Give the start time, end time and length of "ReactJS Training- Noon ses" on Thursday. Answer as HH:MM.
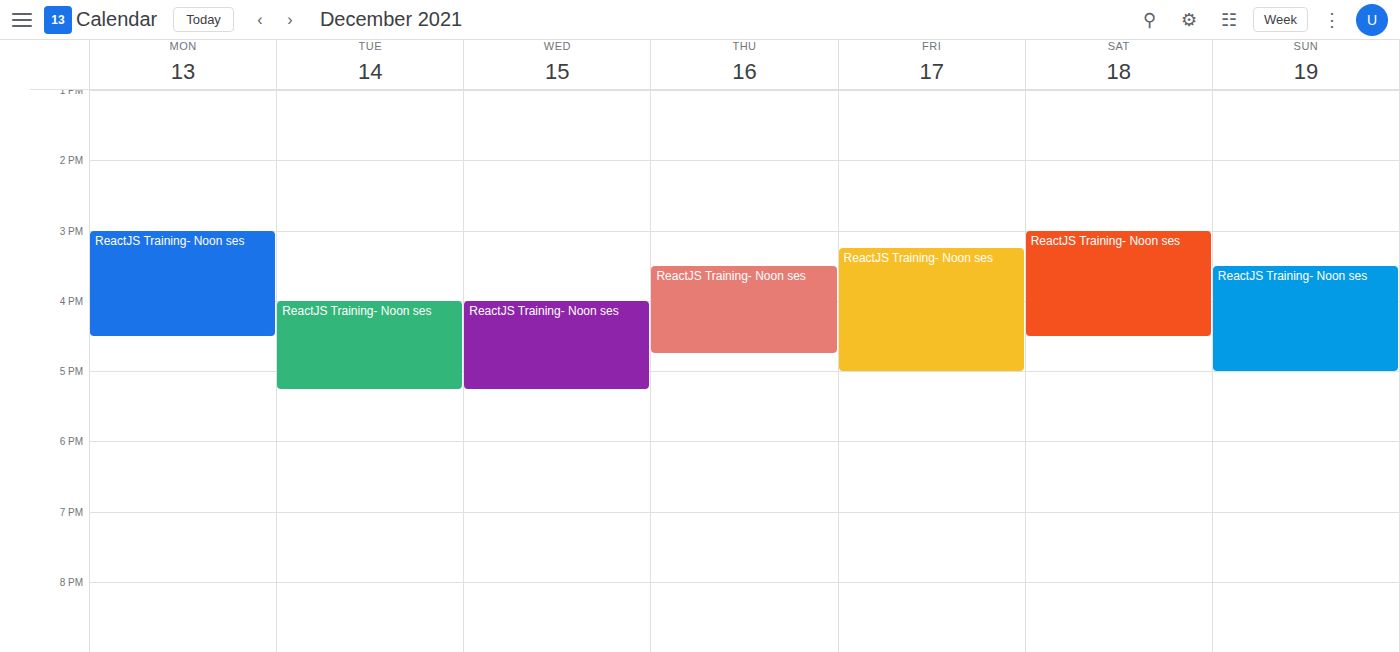
15:30 to 16:45, 1 hour 15 minutes